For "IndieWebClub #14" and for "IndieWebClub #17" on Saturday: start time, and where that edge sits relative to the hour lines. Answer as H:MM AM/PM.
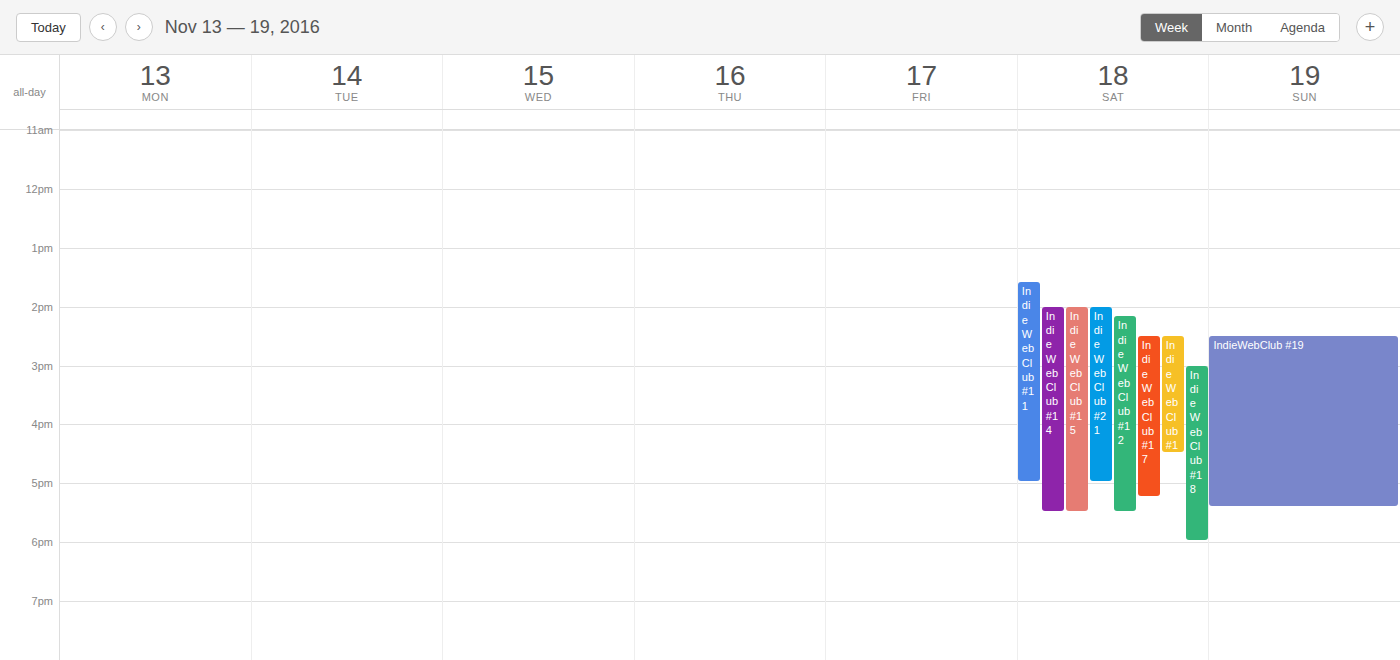
"IndieWebClub #14": 2:00 PM, exactly on the 2 PM line. "IndieWebClub #17": 2:30 PM, halfway between the 2 PM and 3 PM lines.